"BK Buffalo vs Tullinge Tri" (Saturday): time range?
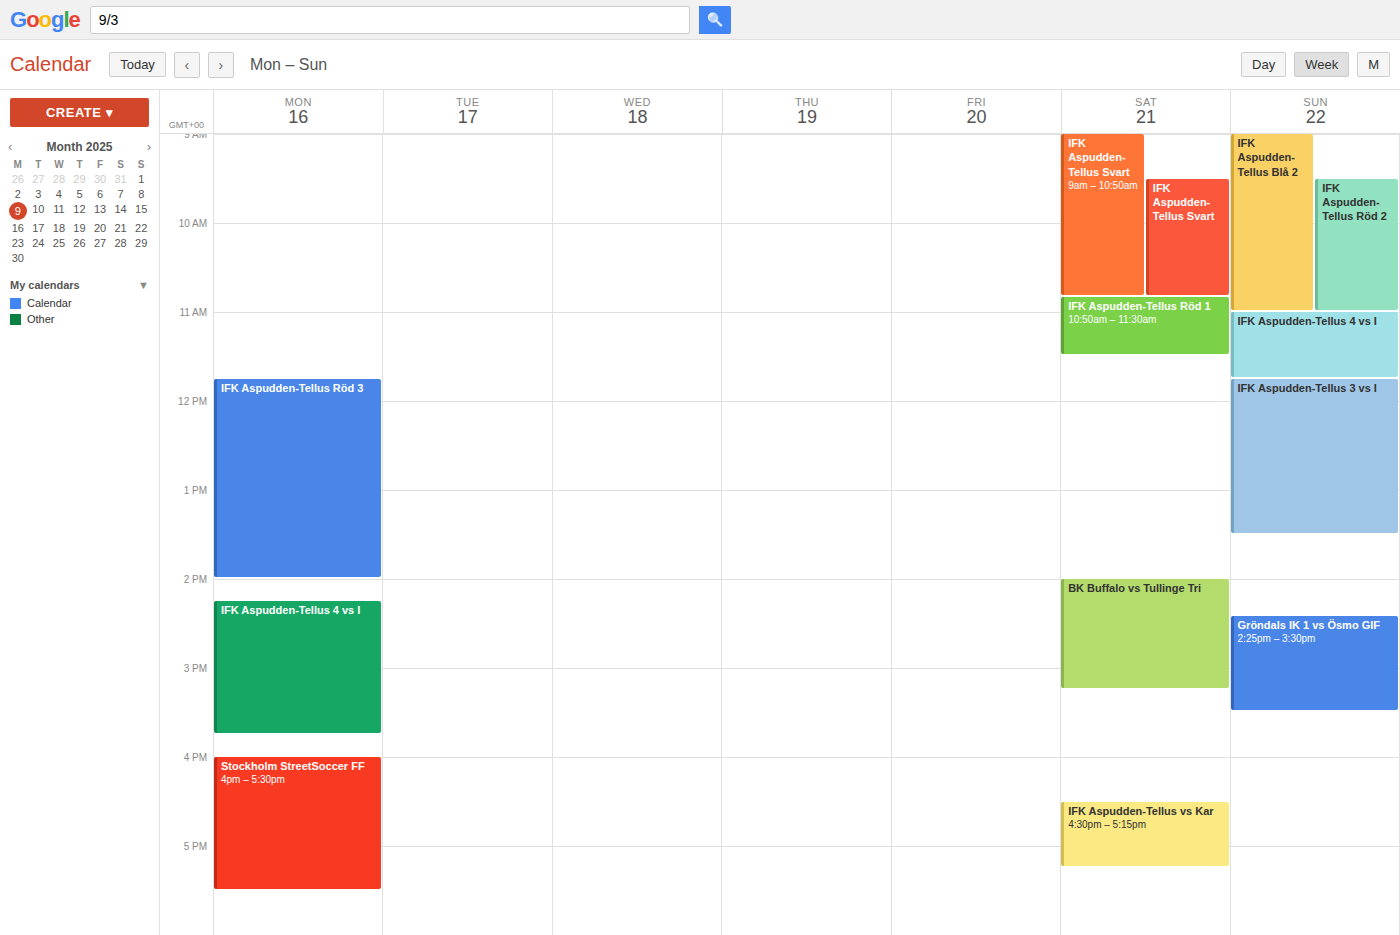
2:00 PM to 3:15 PM